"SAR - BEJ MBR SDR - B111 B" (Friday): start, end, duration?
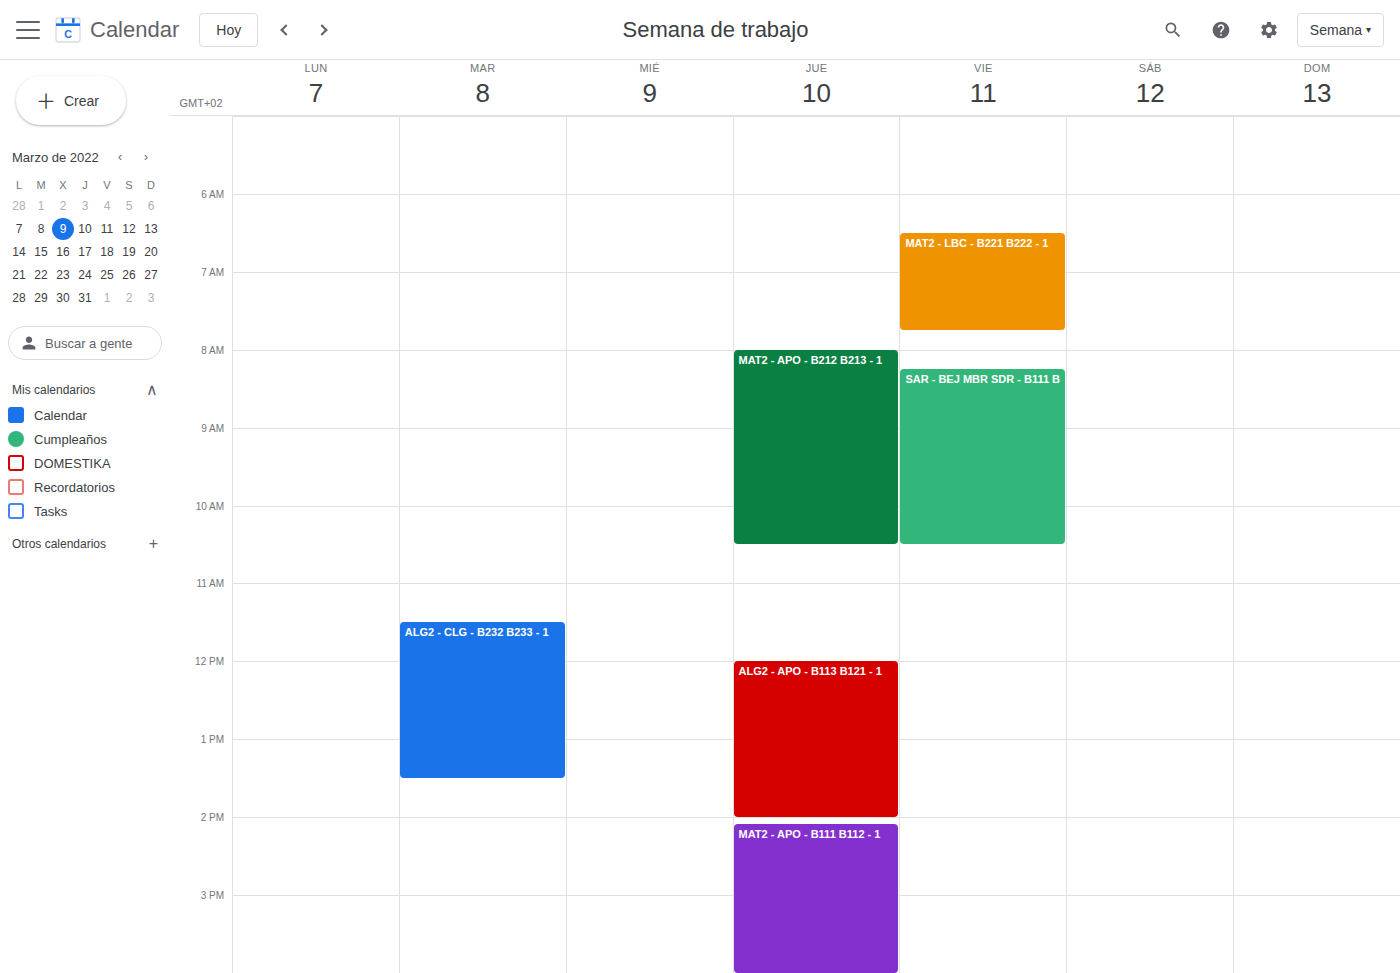
8:15 AM to 10:30 AM, 2 hours 15 minutes